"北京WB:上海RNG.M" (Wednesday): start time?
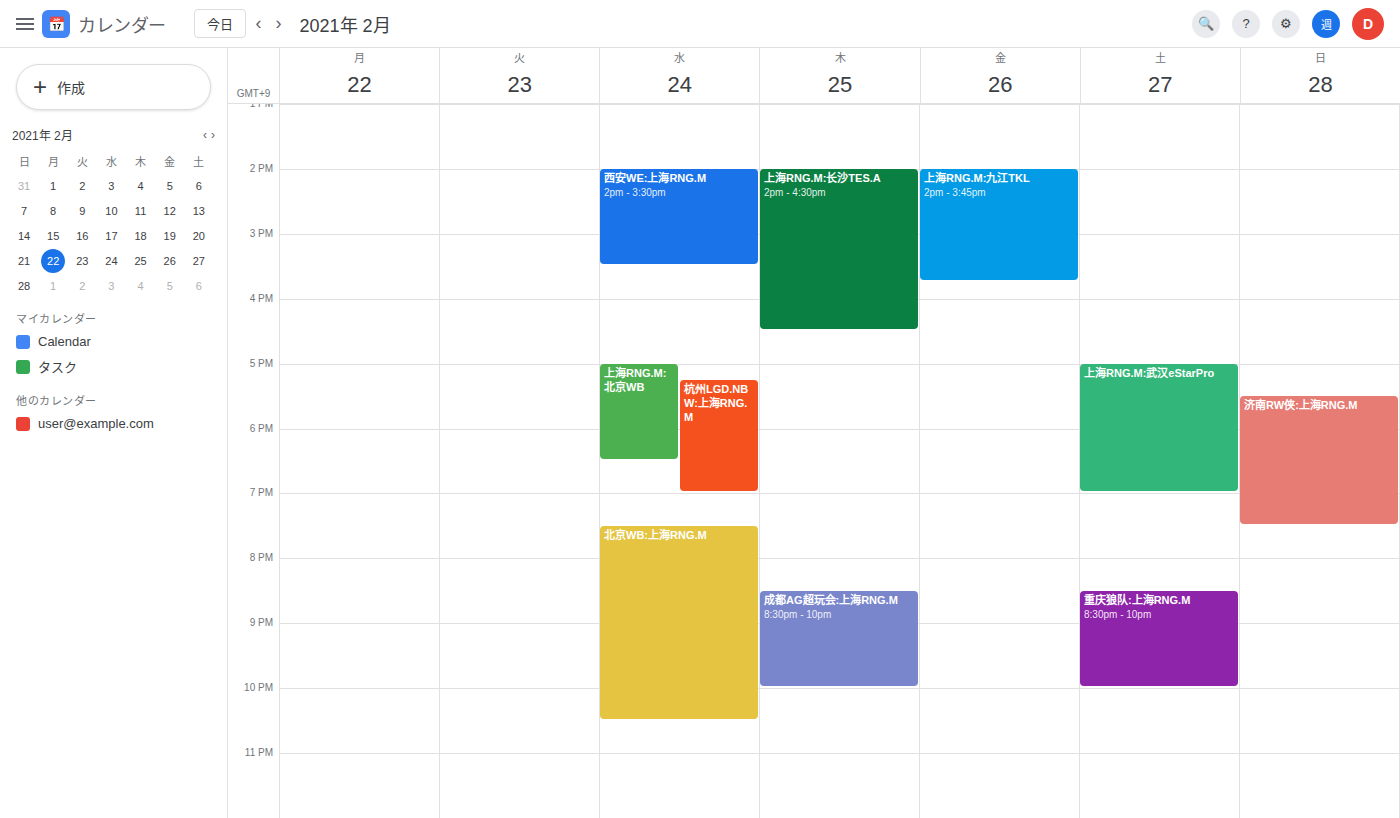
7:30 PM